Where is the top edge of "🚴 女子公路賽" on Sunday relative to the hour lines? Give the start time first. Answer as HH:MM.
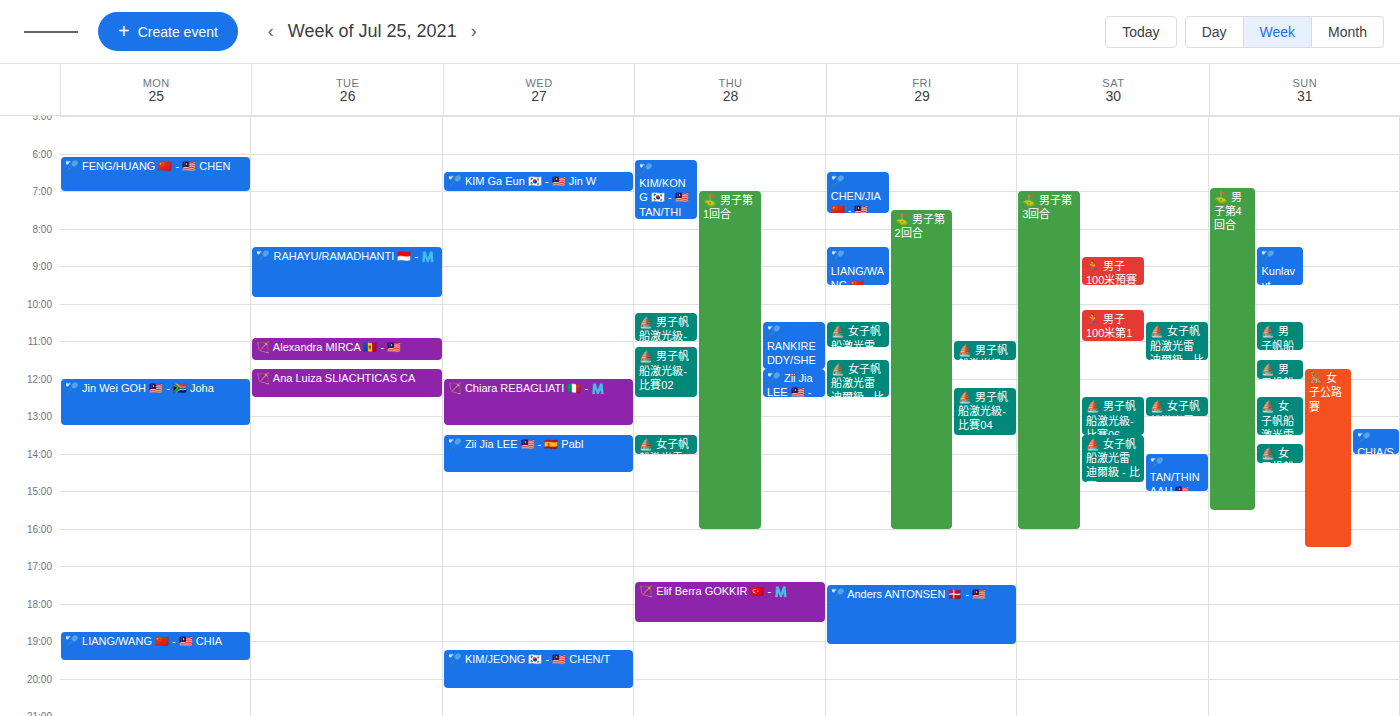
11:45 -- neither: three quarters of the way from the 11:00 line to the 12:00 line.